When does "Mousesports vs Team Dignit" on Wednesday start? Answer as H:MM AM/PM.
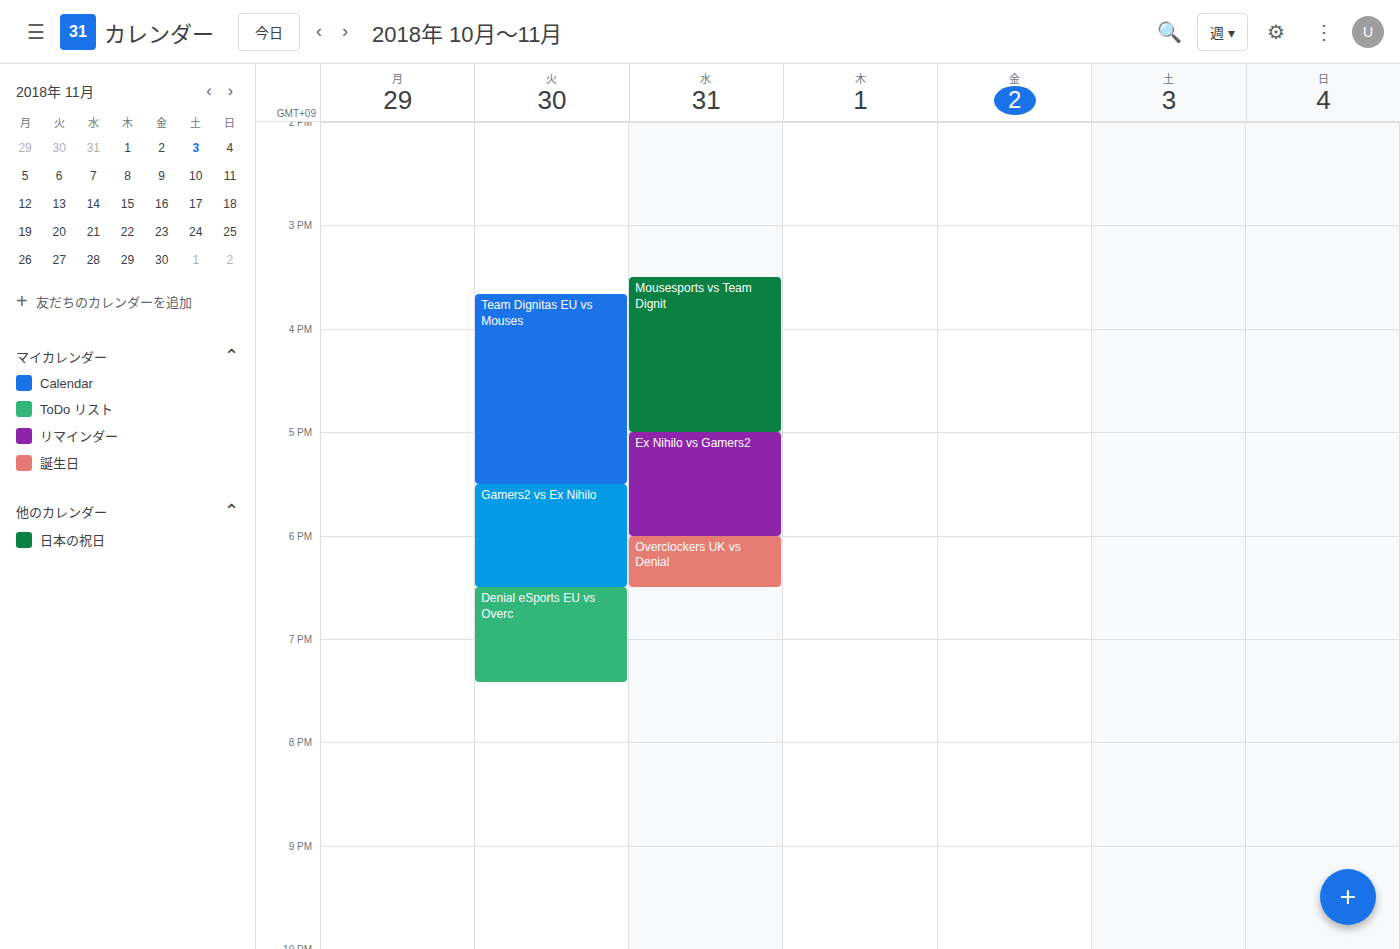
3:30 PM